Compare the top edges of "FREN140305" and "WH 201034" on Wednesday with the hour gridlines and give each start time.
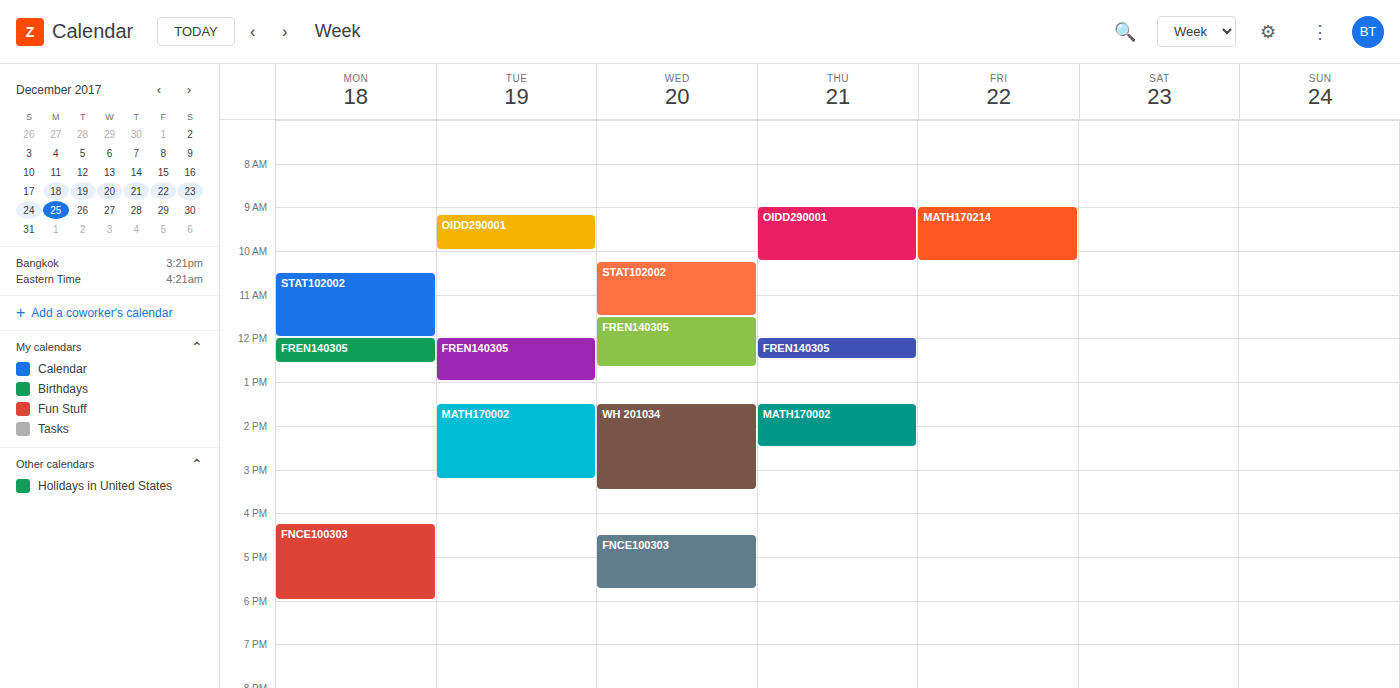
"FREN140305": 11:30 AM, halfway between the 11 AM and 12 PM lines. "WH 201034": 1:30 PM, halfway between the 1 PM and 2 PM lines.